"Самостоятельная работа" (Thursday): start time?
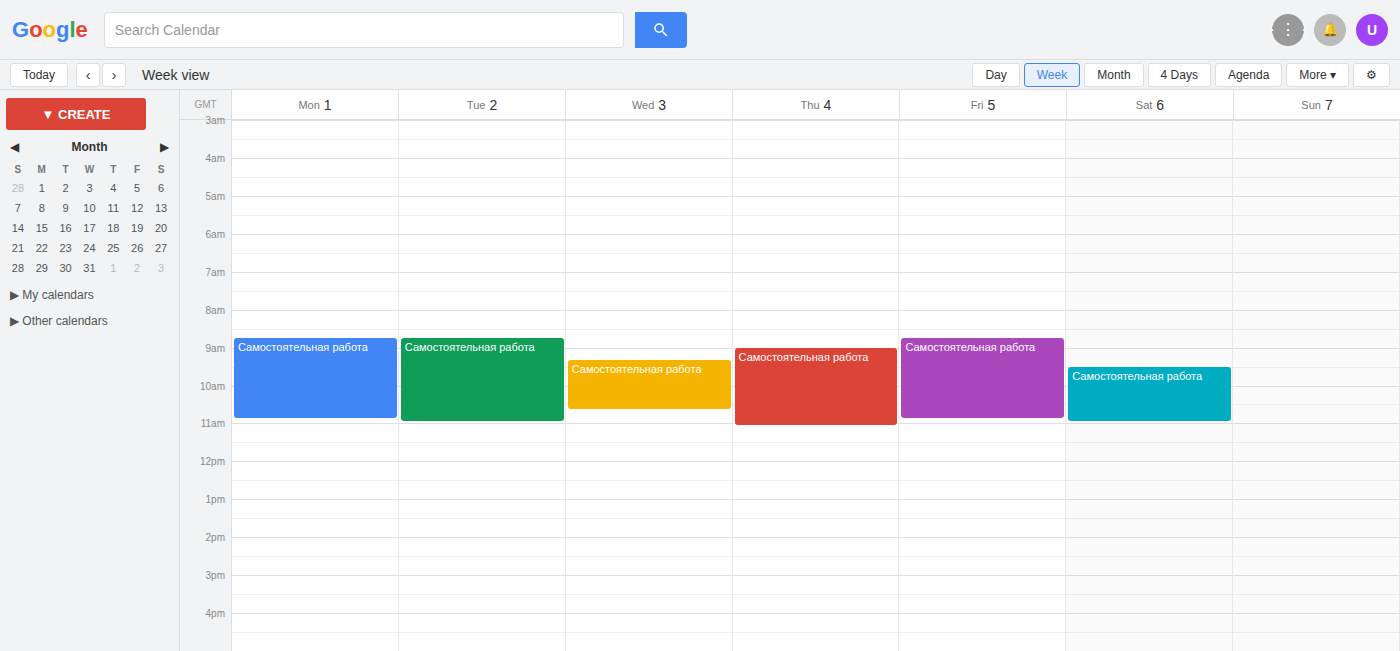
9:00 AM